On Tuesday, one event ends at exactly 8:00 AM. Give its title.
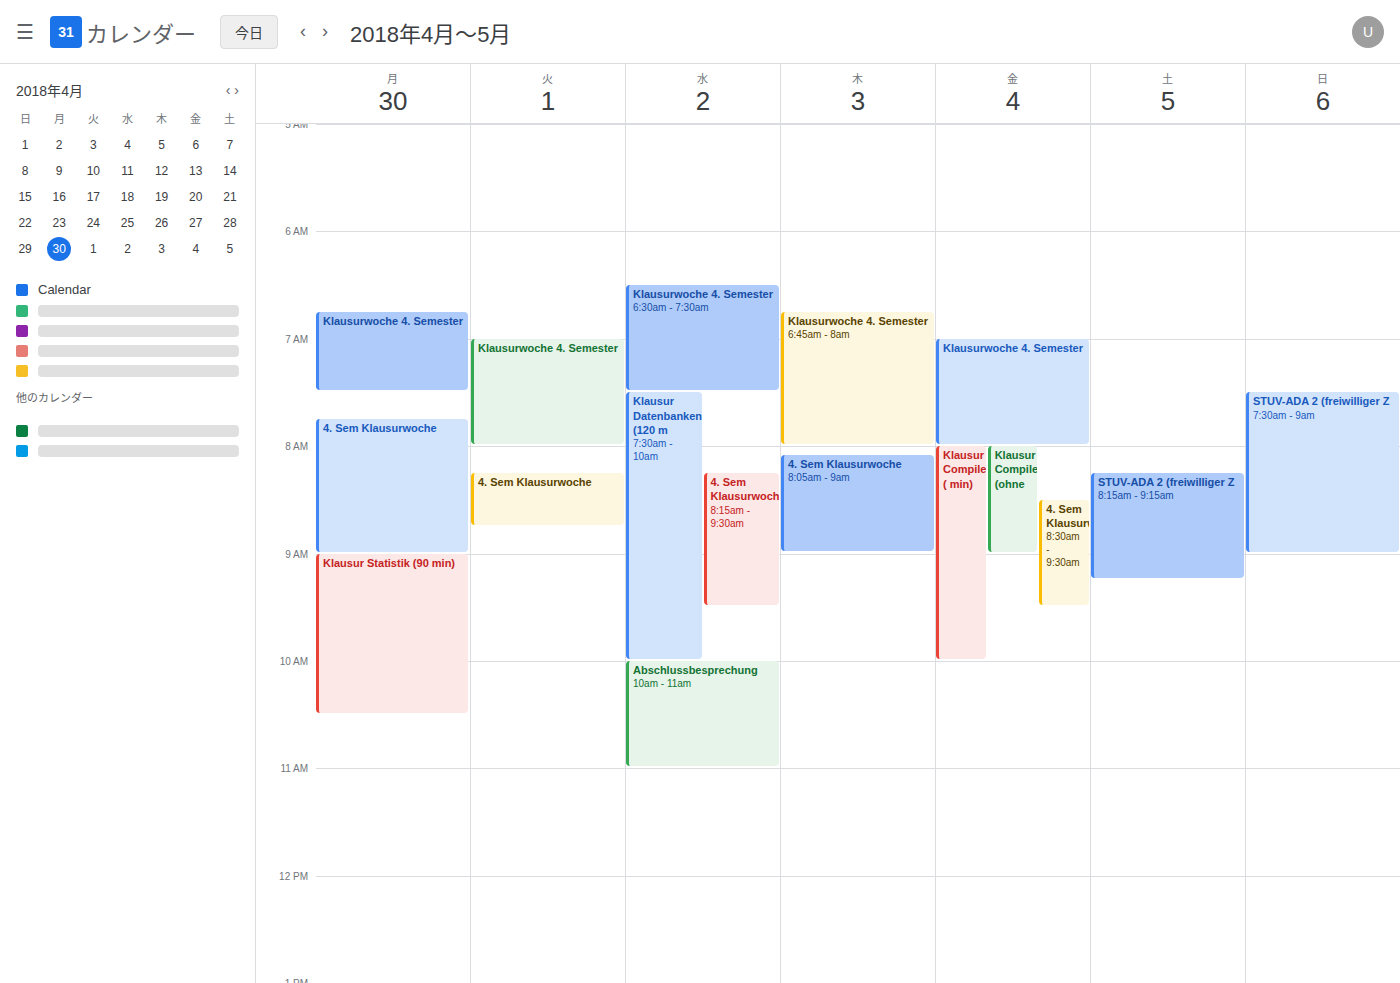
"Klausurwoche 4. Semester"